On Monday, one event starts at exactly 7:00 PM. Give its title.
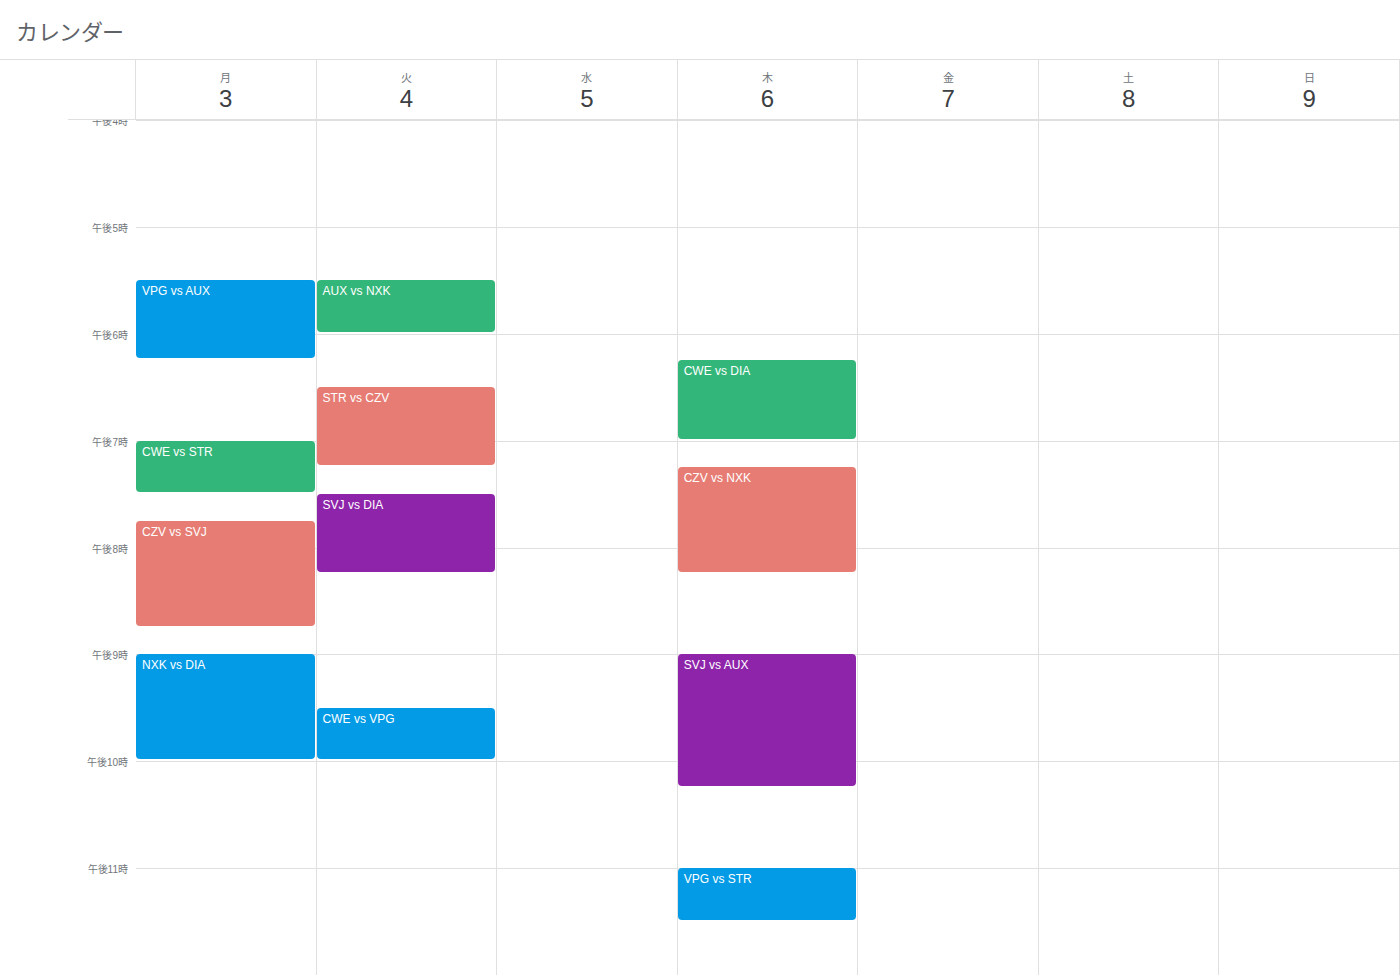
"CWE vs STR"